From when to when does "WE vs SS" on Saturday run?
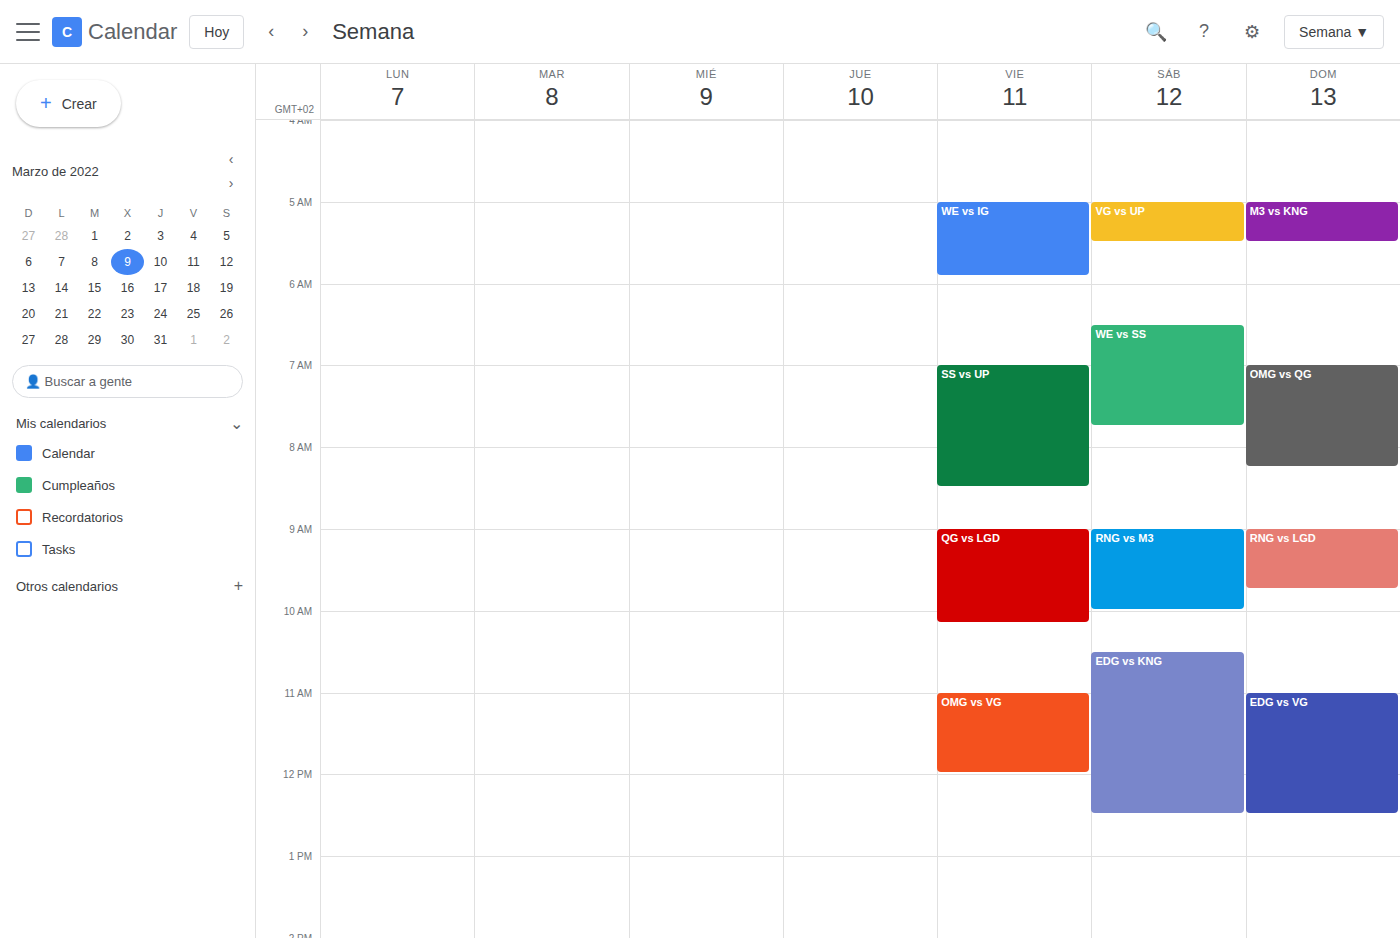
06:30 to 07:45